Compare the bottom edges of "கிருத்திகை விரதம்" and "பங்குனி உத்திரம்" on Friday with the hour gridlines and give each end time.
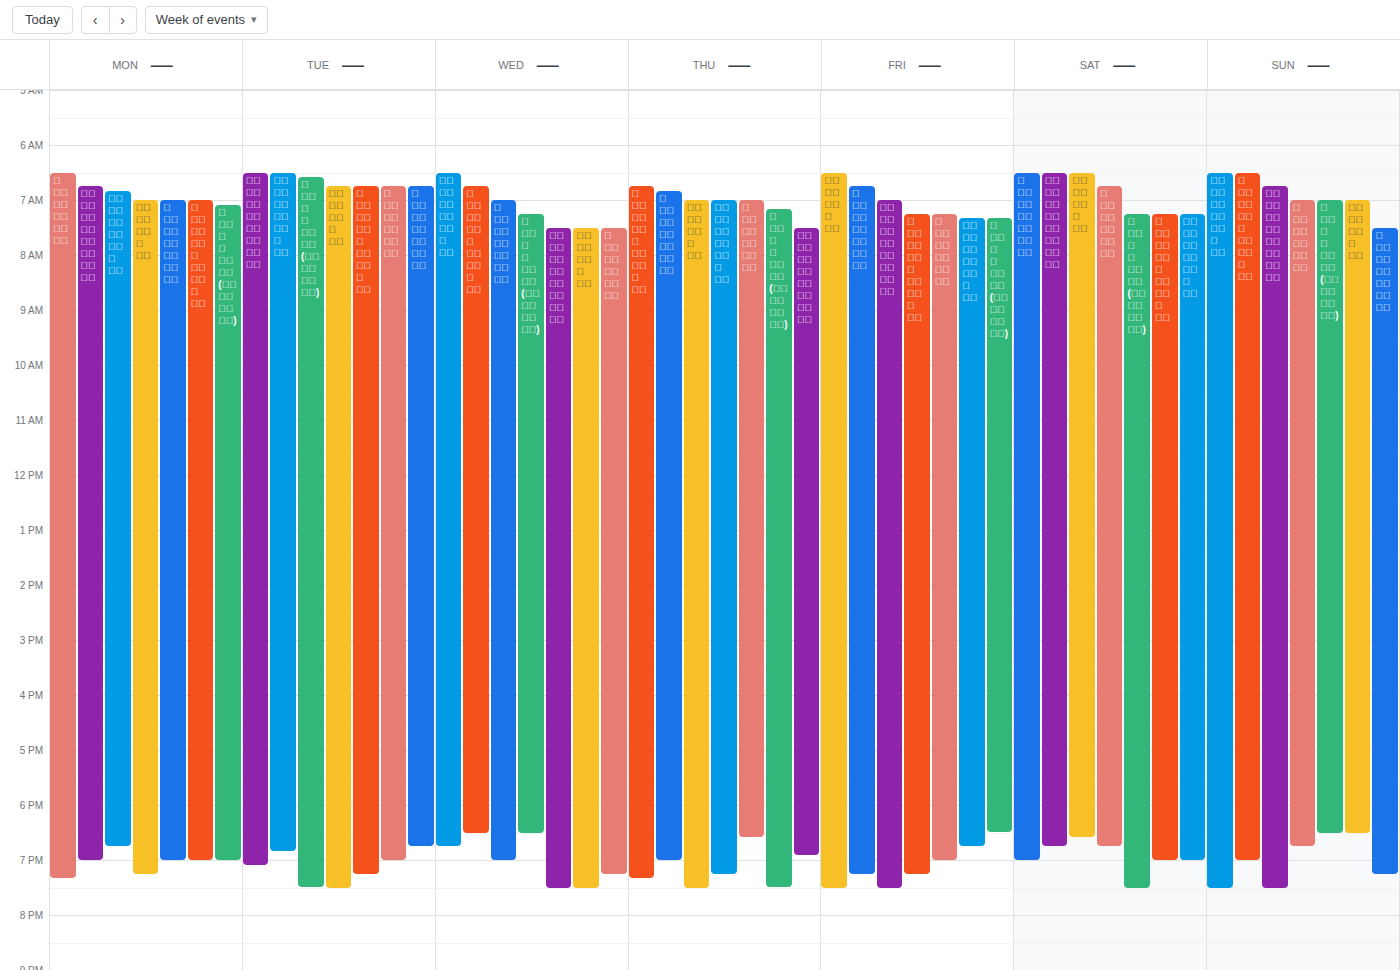
"கிருத்திகை விரதம்": 7:30 PM, halfway between the 7 PM and 8 PM lines. "பங்குனி உத்திரம்": 7:15 PM, neither: a quarter of the way from the 7 PM line to the 8 PM line.